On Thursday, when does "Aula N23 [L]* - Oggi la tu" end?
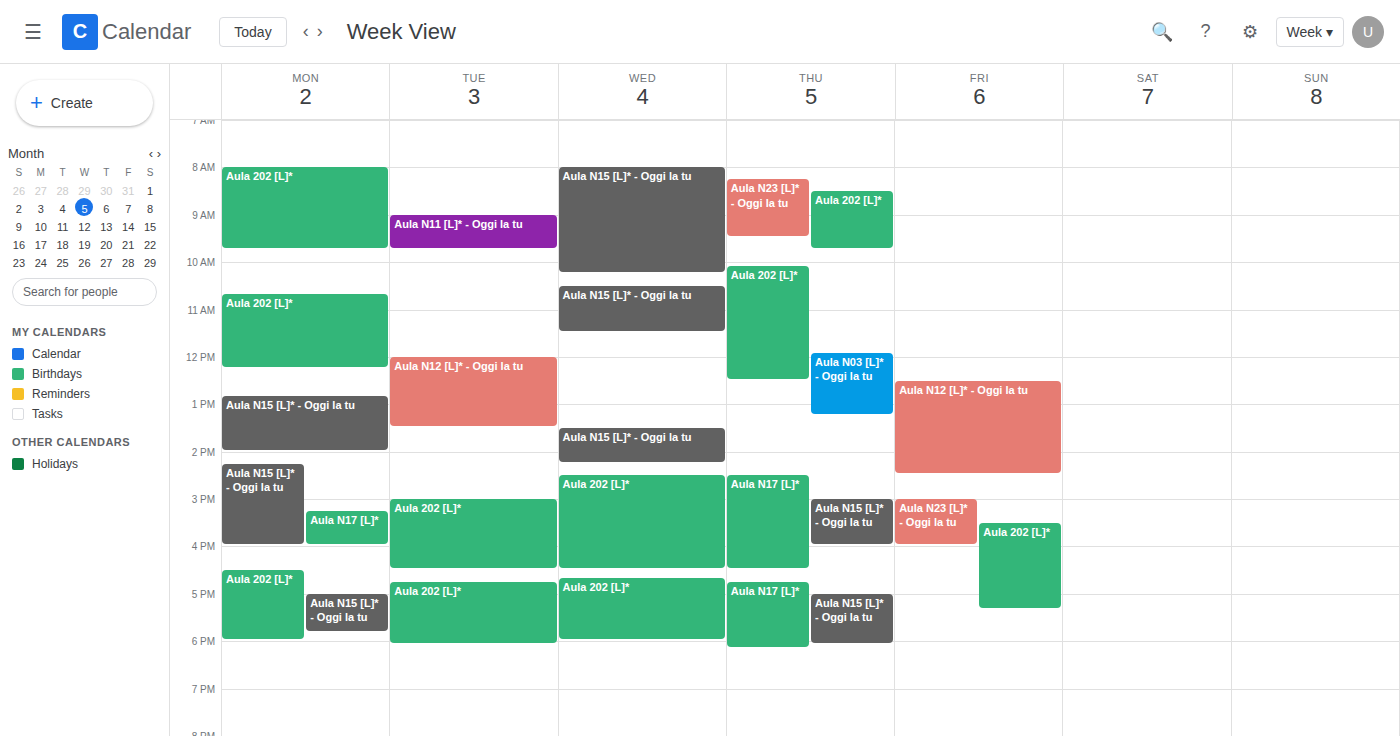
9:30 AM